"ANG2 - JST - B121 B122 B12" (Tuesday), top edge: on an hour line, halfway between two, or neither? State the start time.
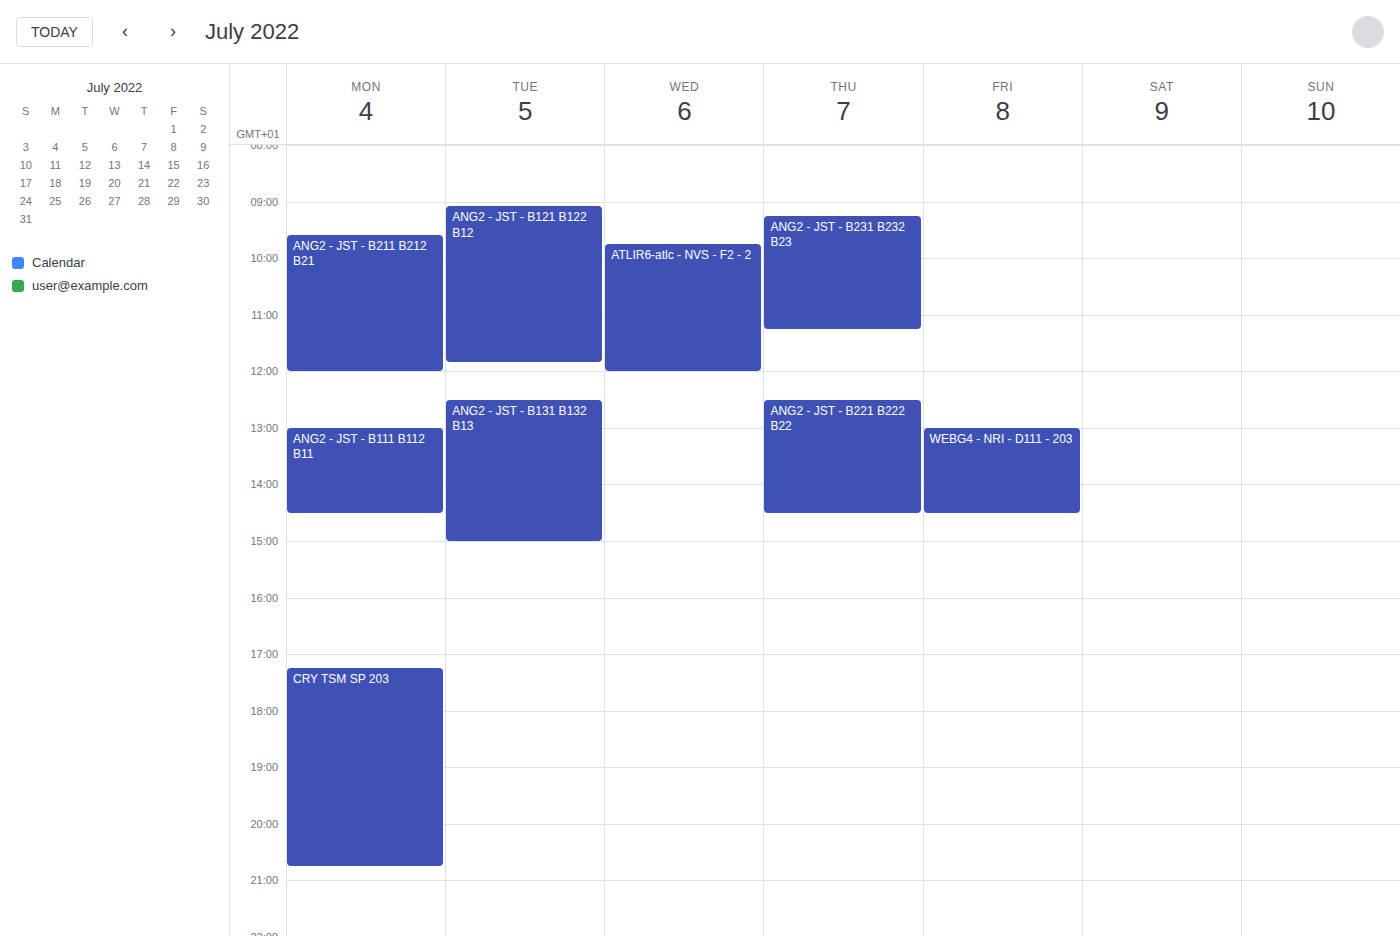
9:05 AM -- neither: 5 minutes below the 9 AM line and 55 minutes above the 10 AM line.